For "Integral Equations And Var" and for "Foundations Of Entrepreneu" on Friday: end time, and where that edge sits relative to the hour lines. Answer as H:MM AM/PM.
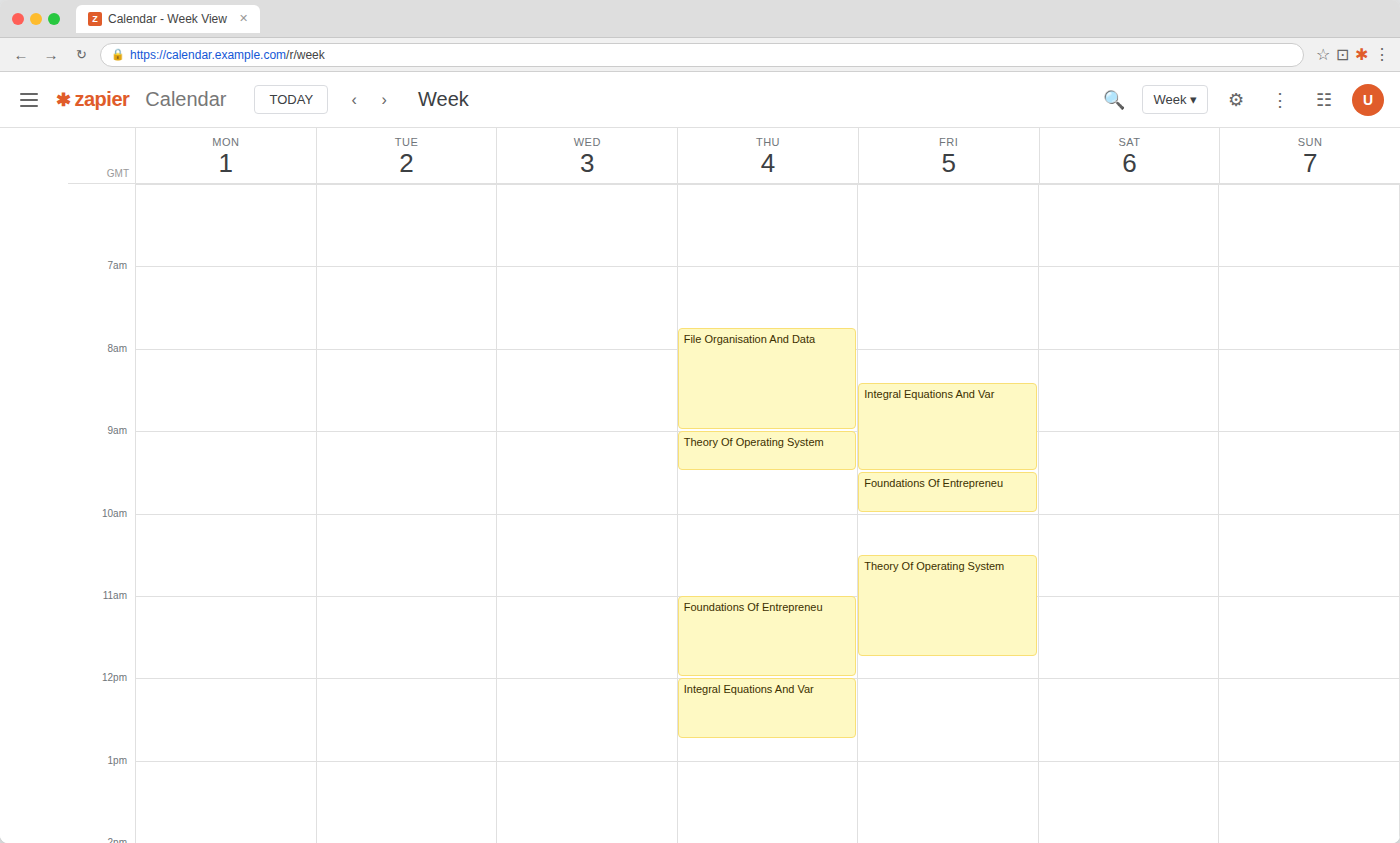
"Integral Equations And Var": 9:30 AM, halfway between the 9 AM and 10 AM lines. "Foundations Of Entrepreneu": 10:00 AM, exactly on the 10 AM line.